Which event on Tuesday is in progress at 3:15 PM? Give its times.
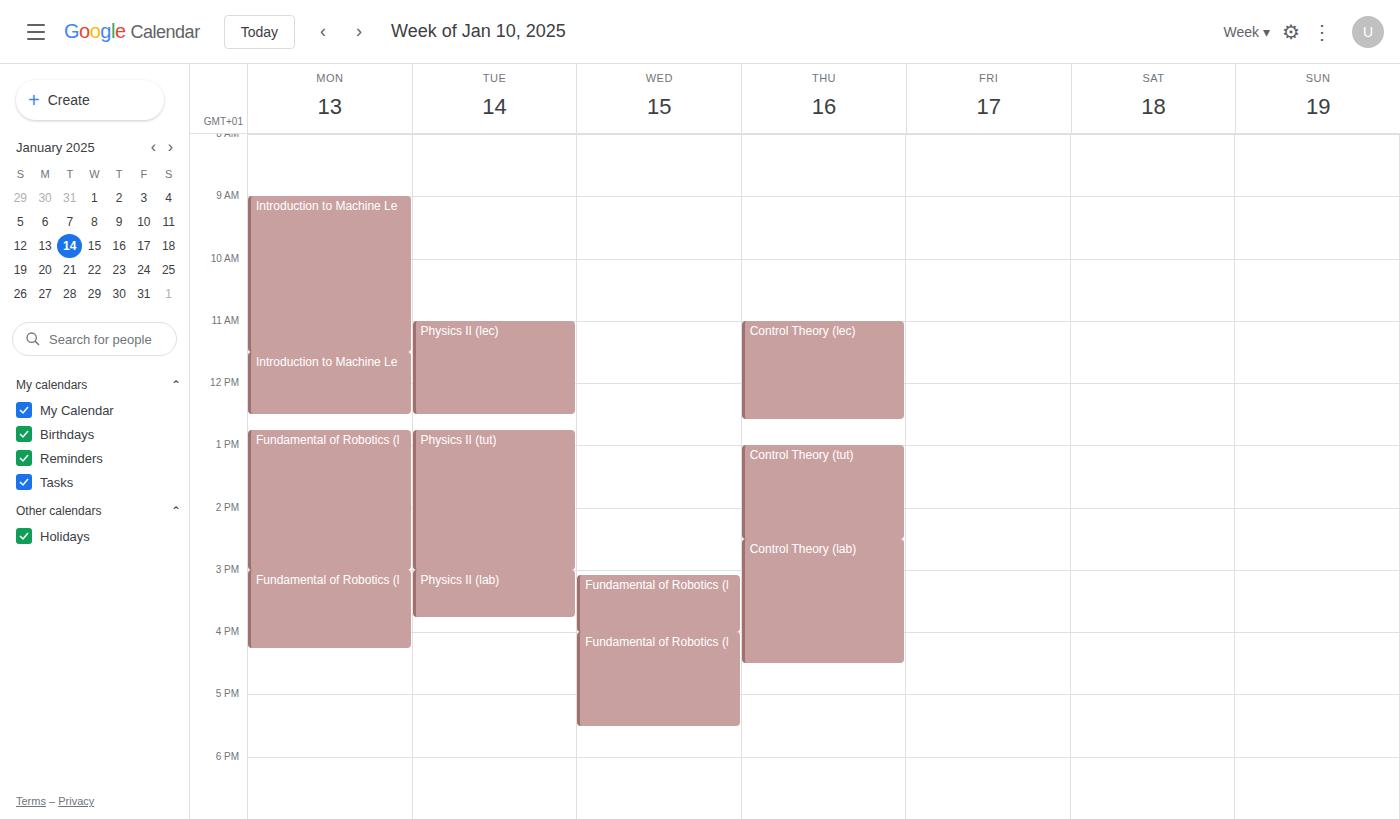
"Physics II (lab)", 3:00 PM to 3:45 PM